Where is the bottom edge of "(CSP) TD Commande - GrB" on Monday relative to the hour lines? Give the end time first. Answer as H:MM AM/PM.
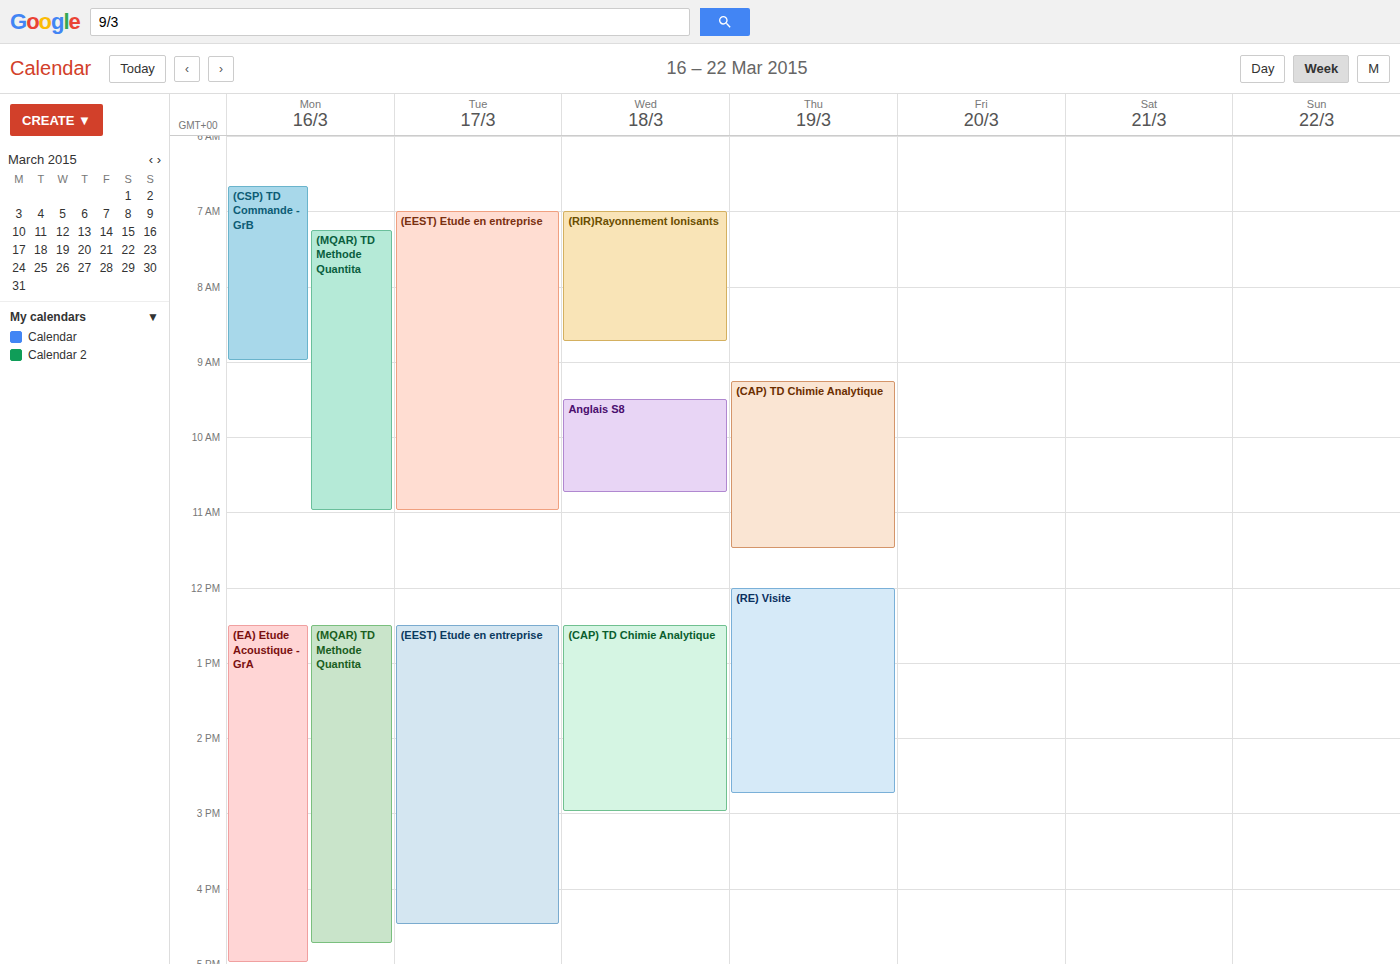
9:00 AM -- exactly on the 9 AM line.